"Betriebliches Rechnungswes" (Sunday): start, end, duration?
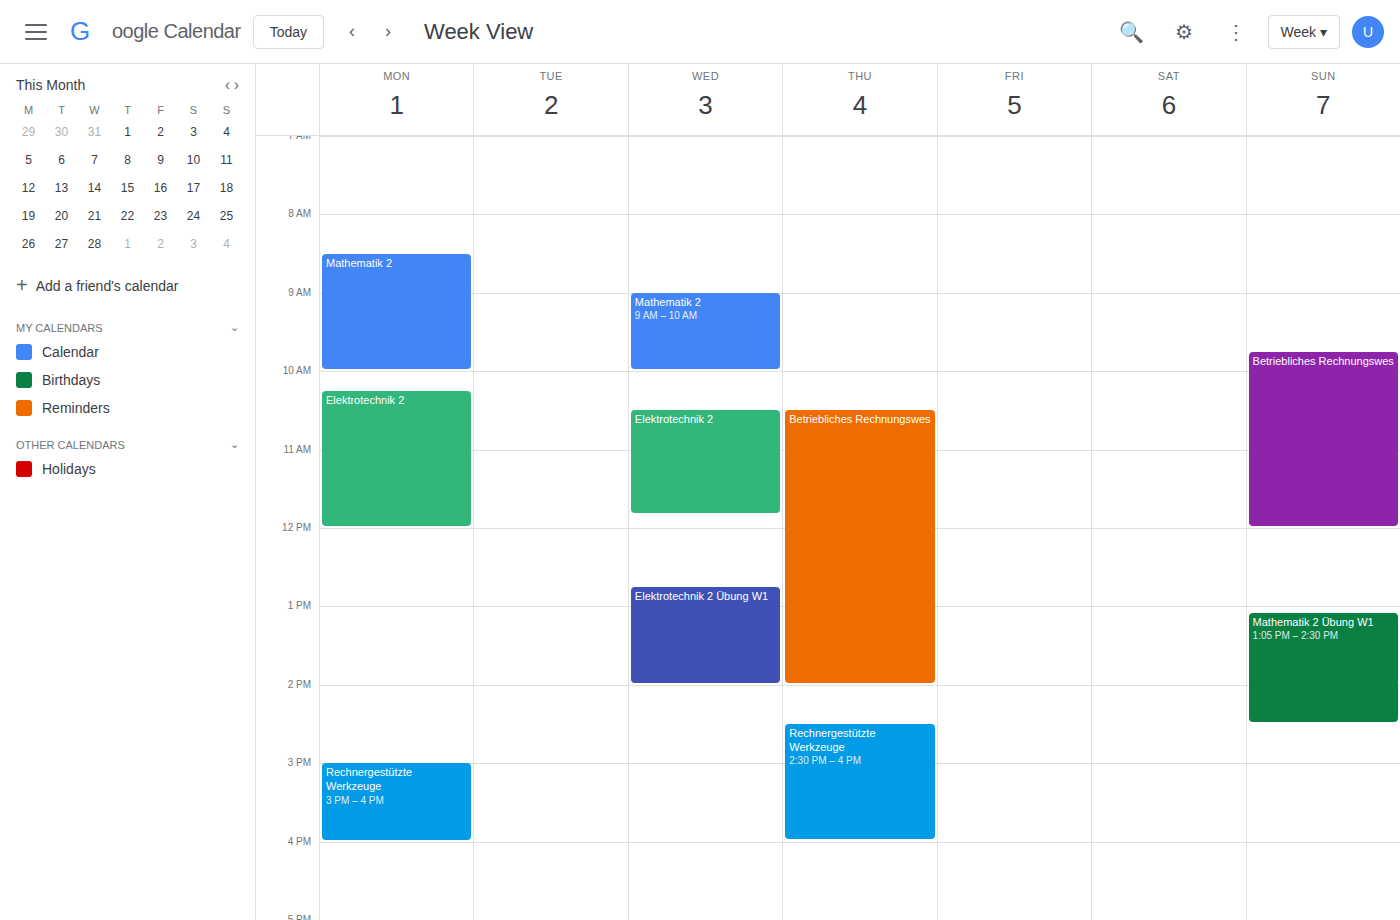
9:45 AM to 12:00 PM, 2 hours 15 minutes